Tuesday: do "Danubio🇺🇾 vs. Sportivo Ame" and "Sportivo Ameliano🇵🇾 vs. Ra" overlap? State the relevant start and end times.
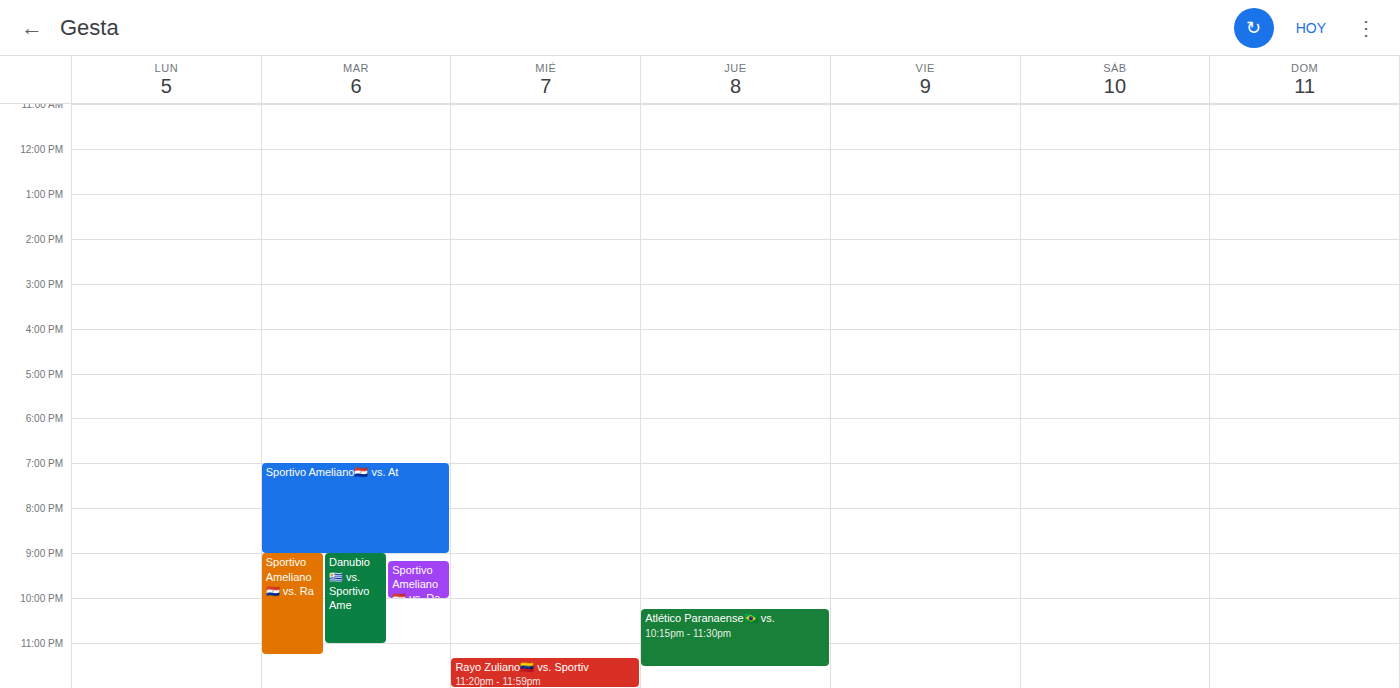
"Danubio🇺🇾 vs. Sportivo Ame" runs 9:00 PM to 11:00 PM, inside "Sportivo Ameliano🇵🇾 vs. Ra" -- they overlap.